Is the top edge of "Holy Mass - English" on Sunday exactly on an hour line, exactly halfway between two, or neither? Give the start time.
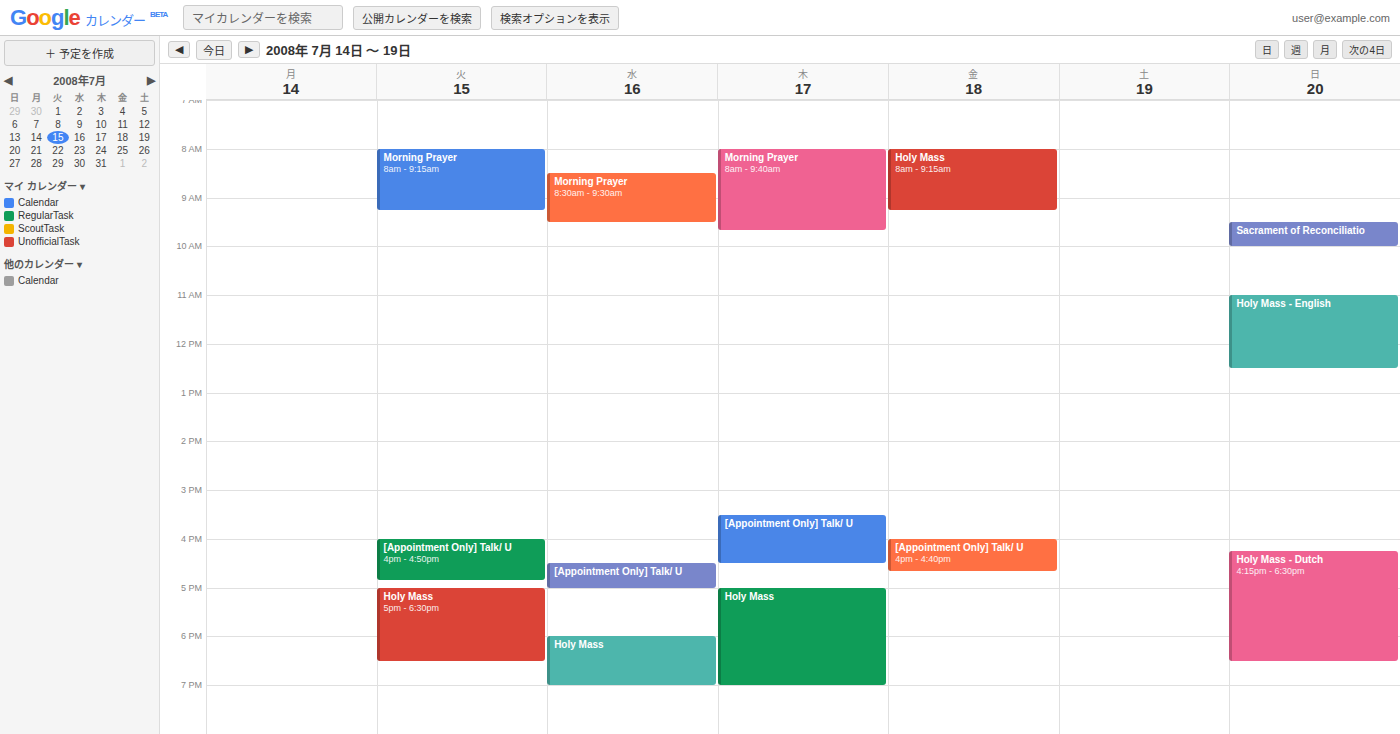
11:00 AM -- exactly on the 11 AM line.